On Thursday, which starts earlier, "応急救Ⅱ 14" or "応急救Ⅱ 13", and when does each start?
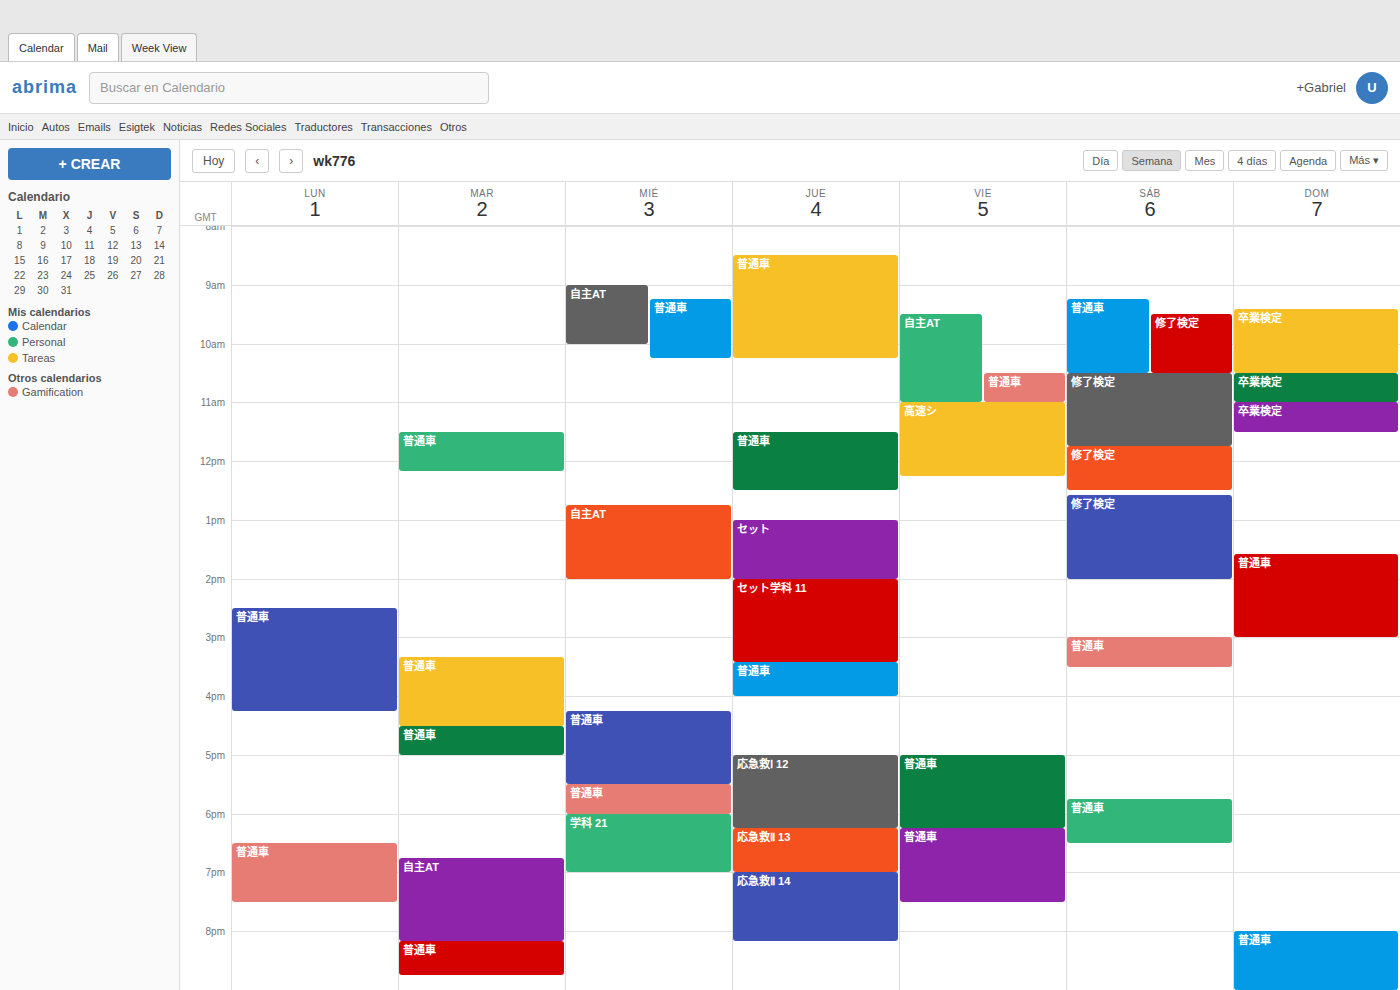
"応急救Ⅱ 13" 6:15 PM; "応急救Ⅱ 14" 7:00 PM.